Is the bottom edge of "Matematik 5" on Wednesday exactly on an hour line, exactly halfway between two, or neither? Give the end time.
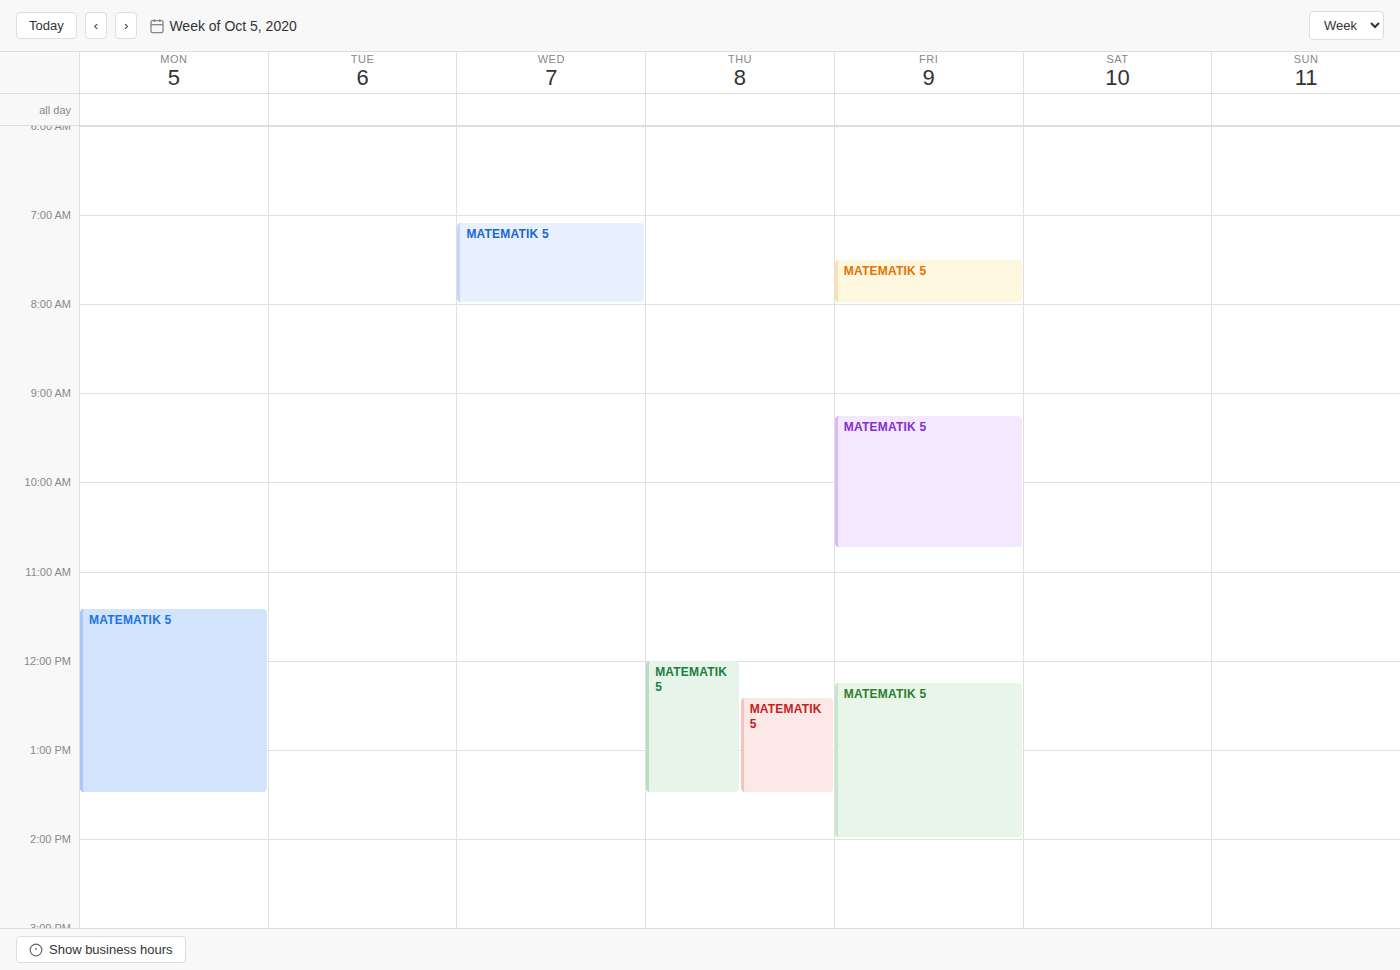
8:00 AM -- exactly on the 8 AM line.